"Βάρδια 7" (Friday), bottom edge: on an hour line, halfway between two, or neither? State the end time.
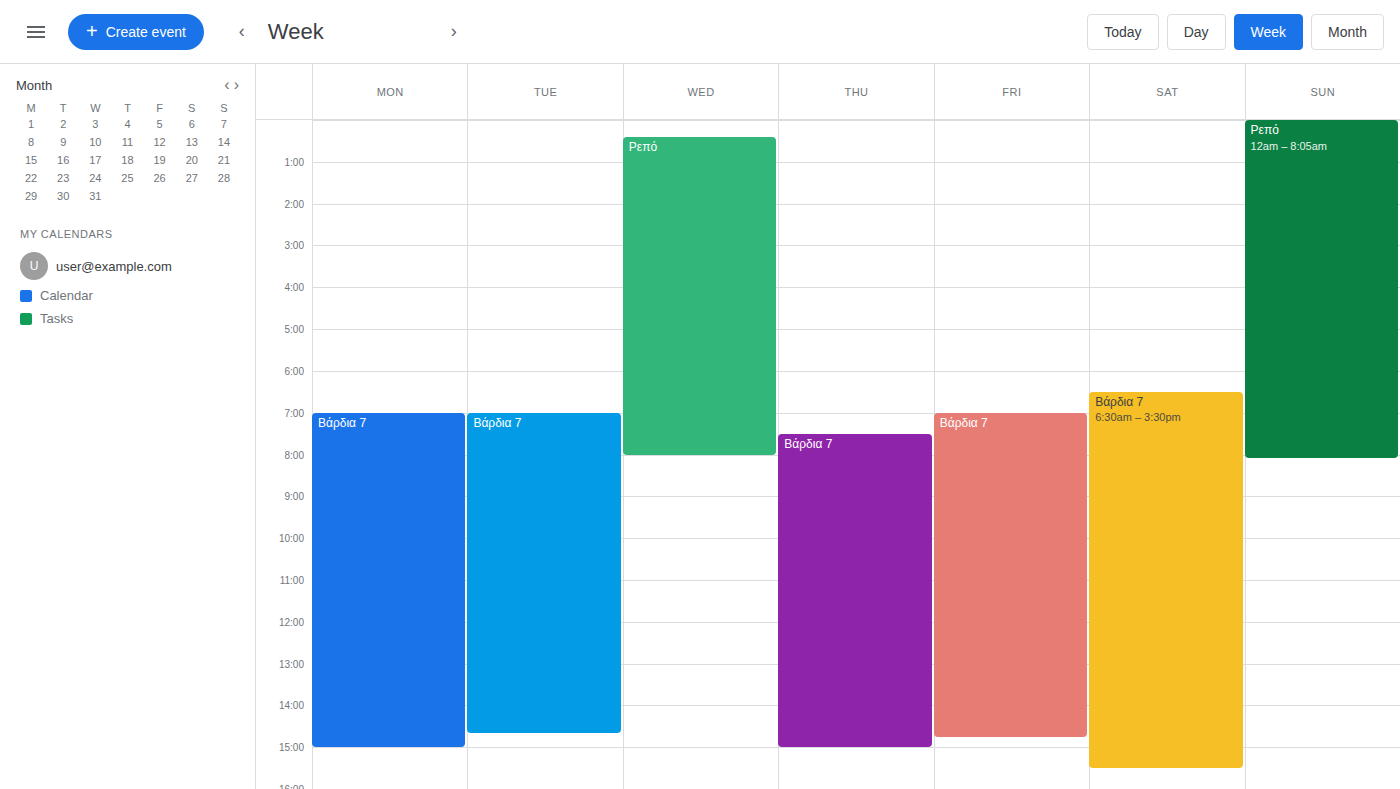
2:45 PM -- neither: three quarters of the way from the 2 PM line to the 3 PM line.